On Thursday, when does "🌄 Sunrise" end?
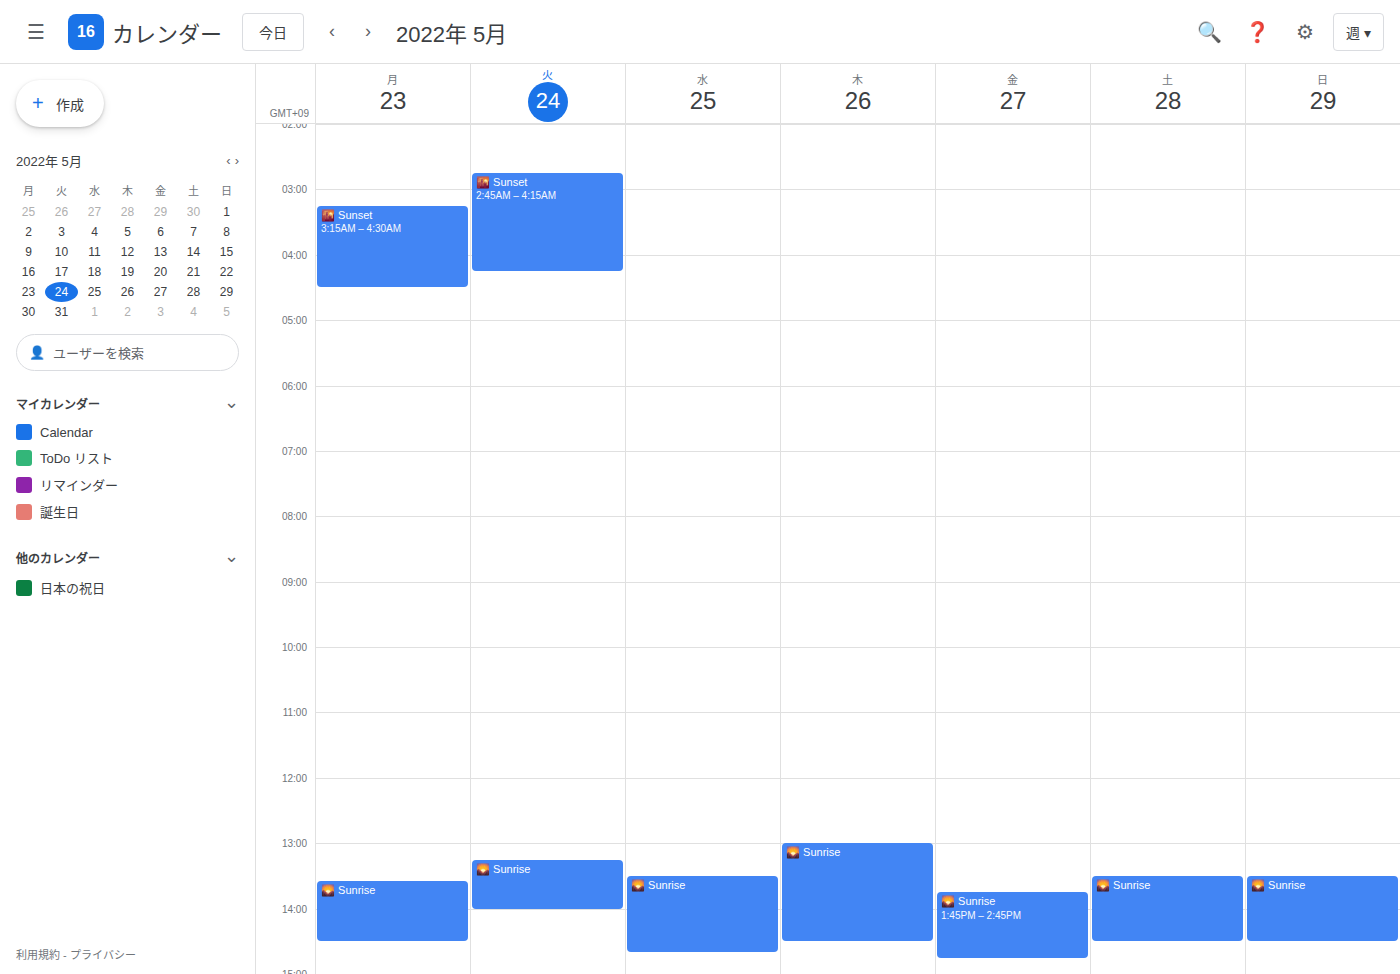
2:30 PM